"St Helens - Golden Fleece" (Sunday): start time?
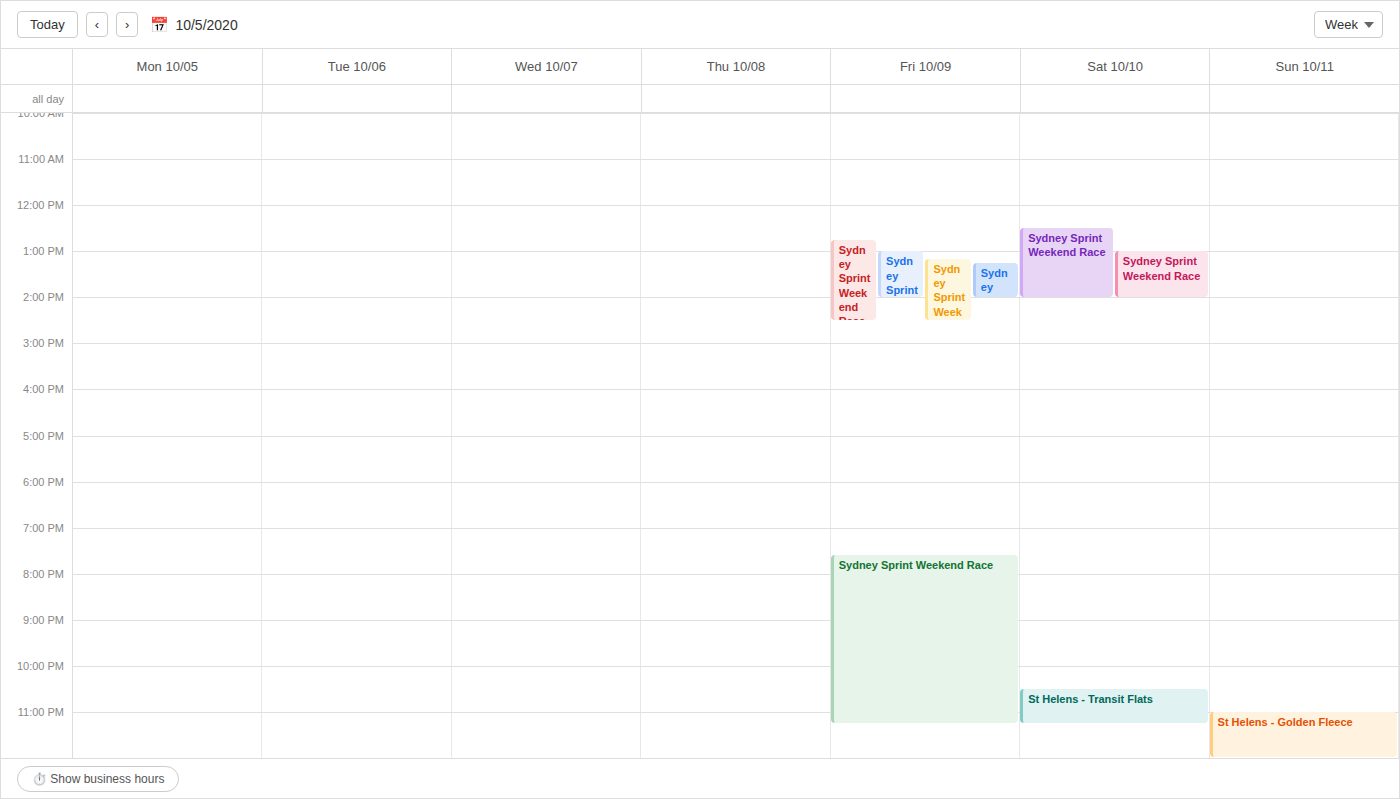
11:00 PM